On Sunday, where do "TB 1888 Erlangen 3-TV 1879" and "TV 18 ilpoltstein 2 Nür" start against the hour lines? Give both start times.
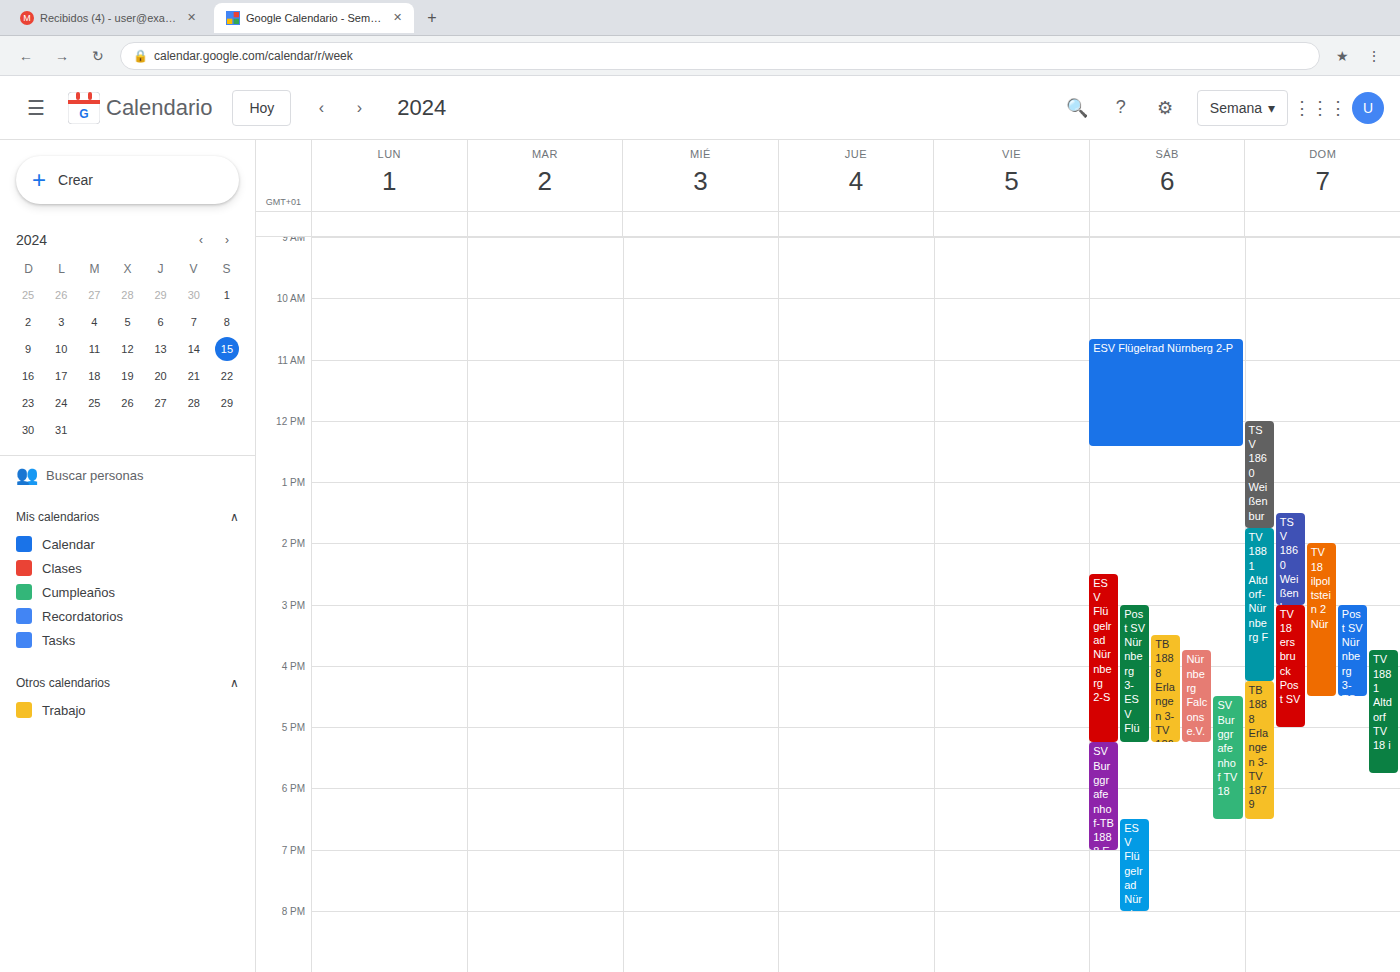
"TB 1888 Erlangen 3-TV 1879": 4:15 PM, neither: a quarter of the way from the 4 PM line to the 5 PM line. "TV 18 ilpoltstein 2 Nür": 2:00 PM, exactly on the 2 PM line.